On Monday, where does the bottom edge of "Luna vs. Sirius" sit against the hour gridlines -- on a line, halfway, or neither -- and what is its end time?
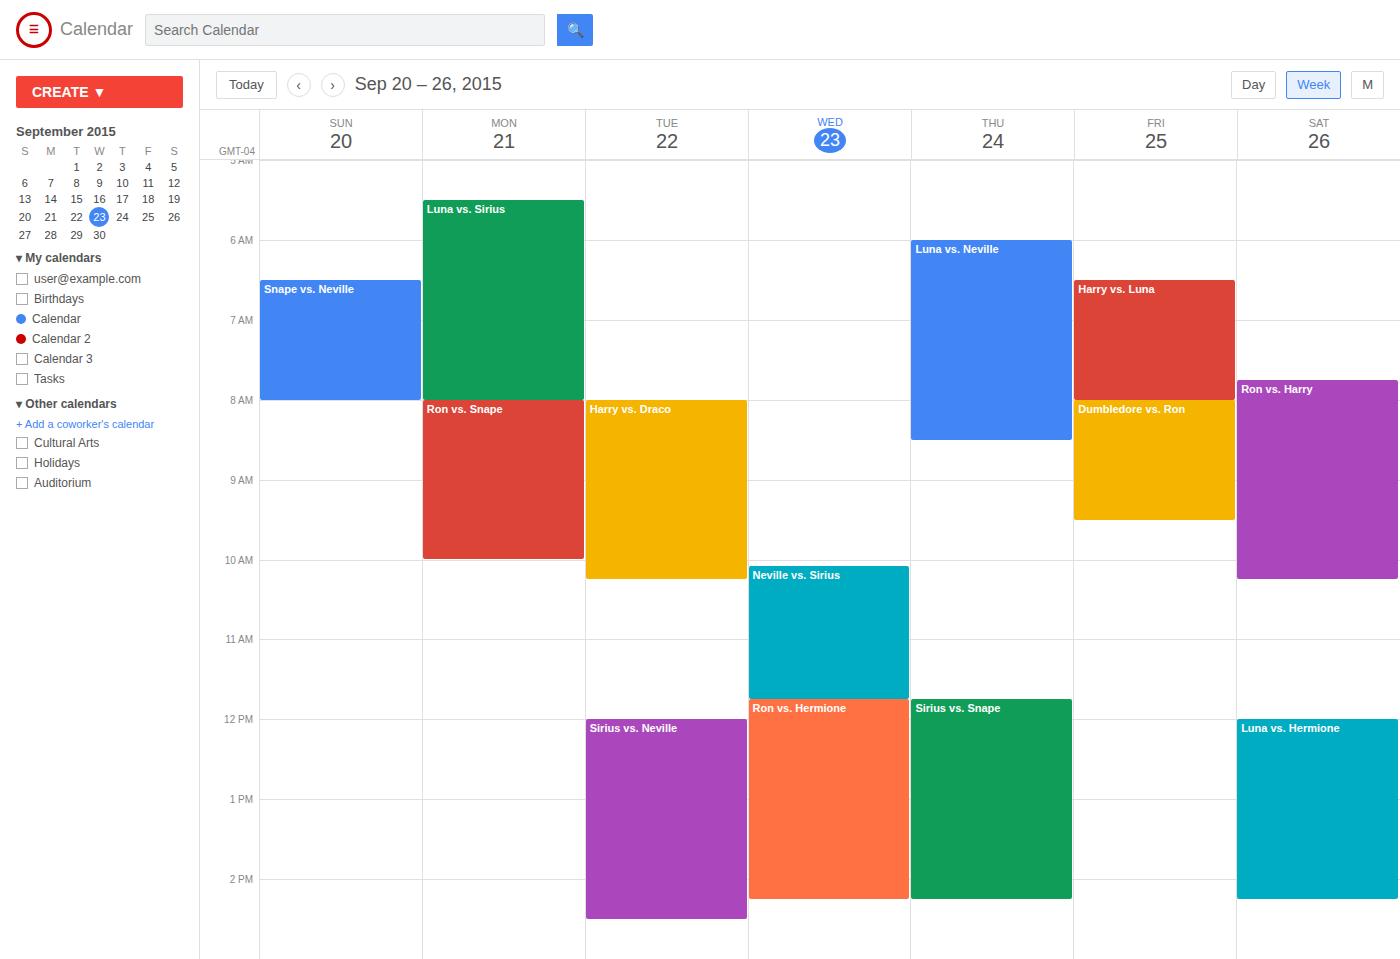
8:00 AM -- exactly on the 8 AM line.